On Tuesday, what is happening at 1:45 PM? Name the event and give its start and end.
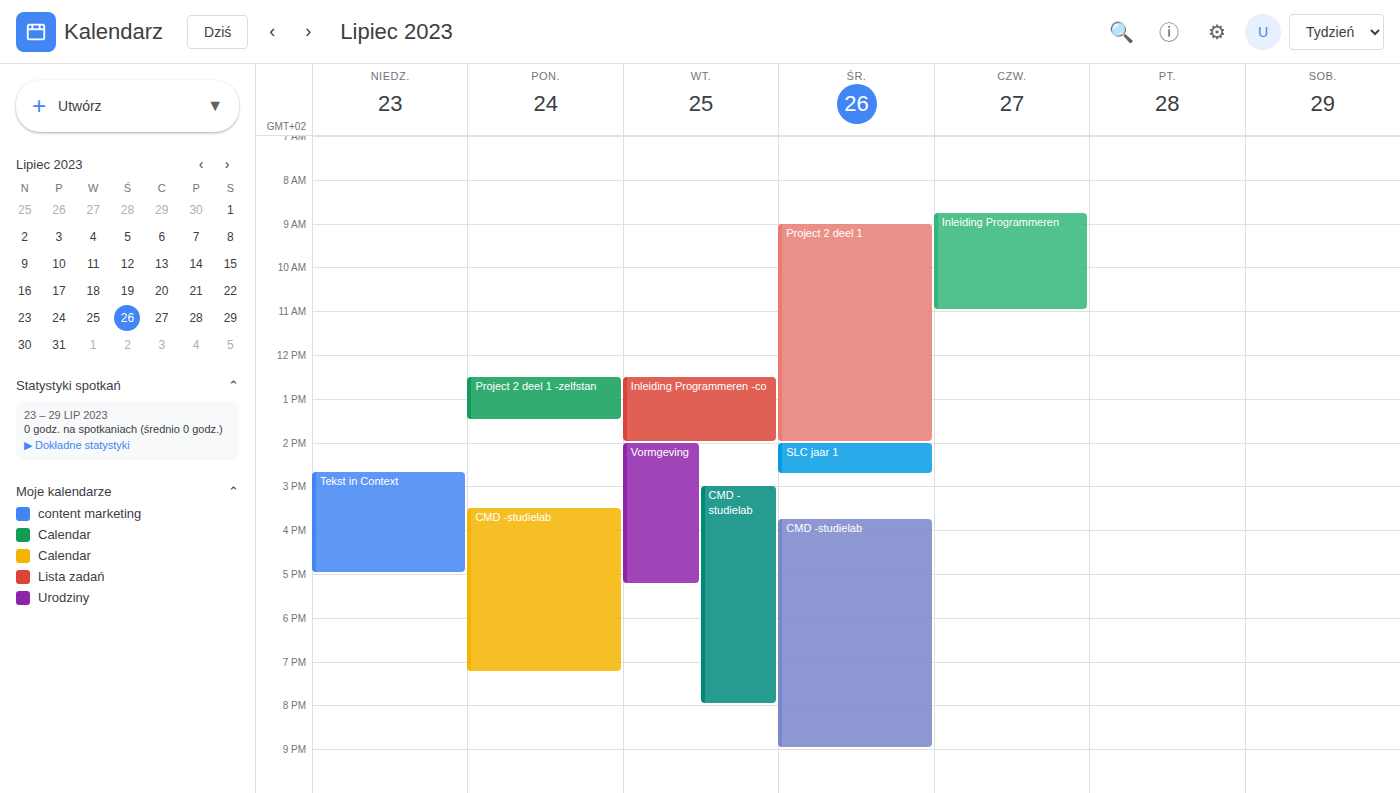
"Inleiding Programmeren -co", 12:30 PM to 2:00 PM